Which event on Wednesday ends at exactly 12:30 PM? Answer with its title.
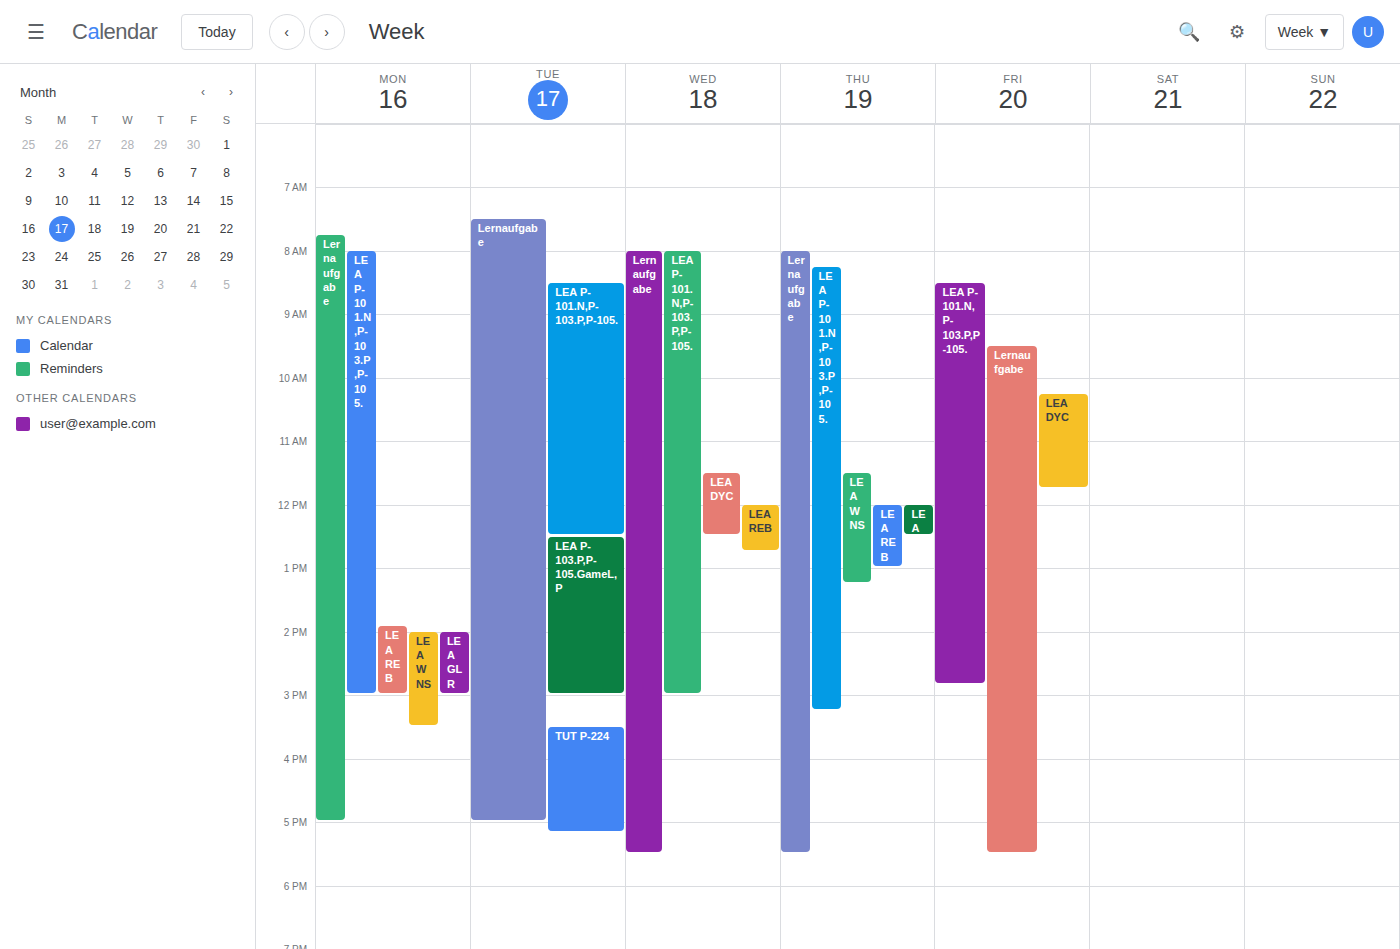
"LEA DYC"